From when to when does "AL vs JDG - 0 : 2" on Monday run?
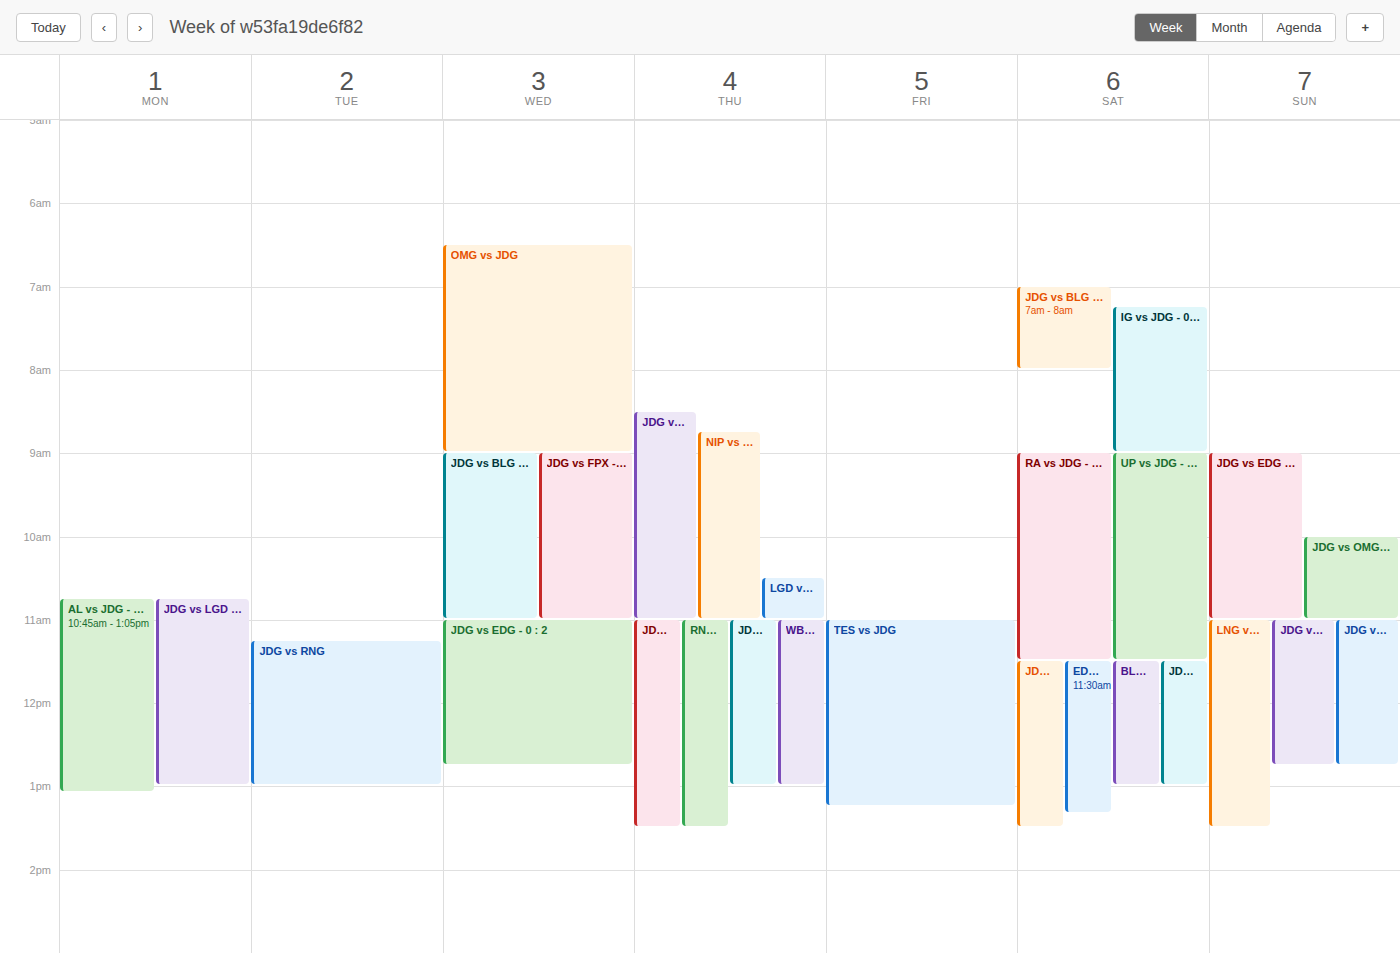
10:45 AM to 1:05 PM